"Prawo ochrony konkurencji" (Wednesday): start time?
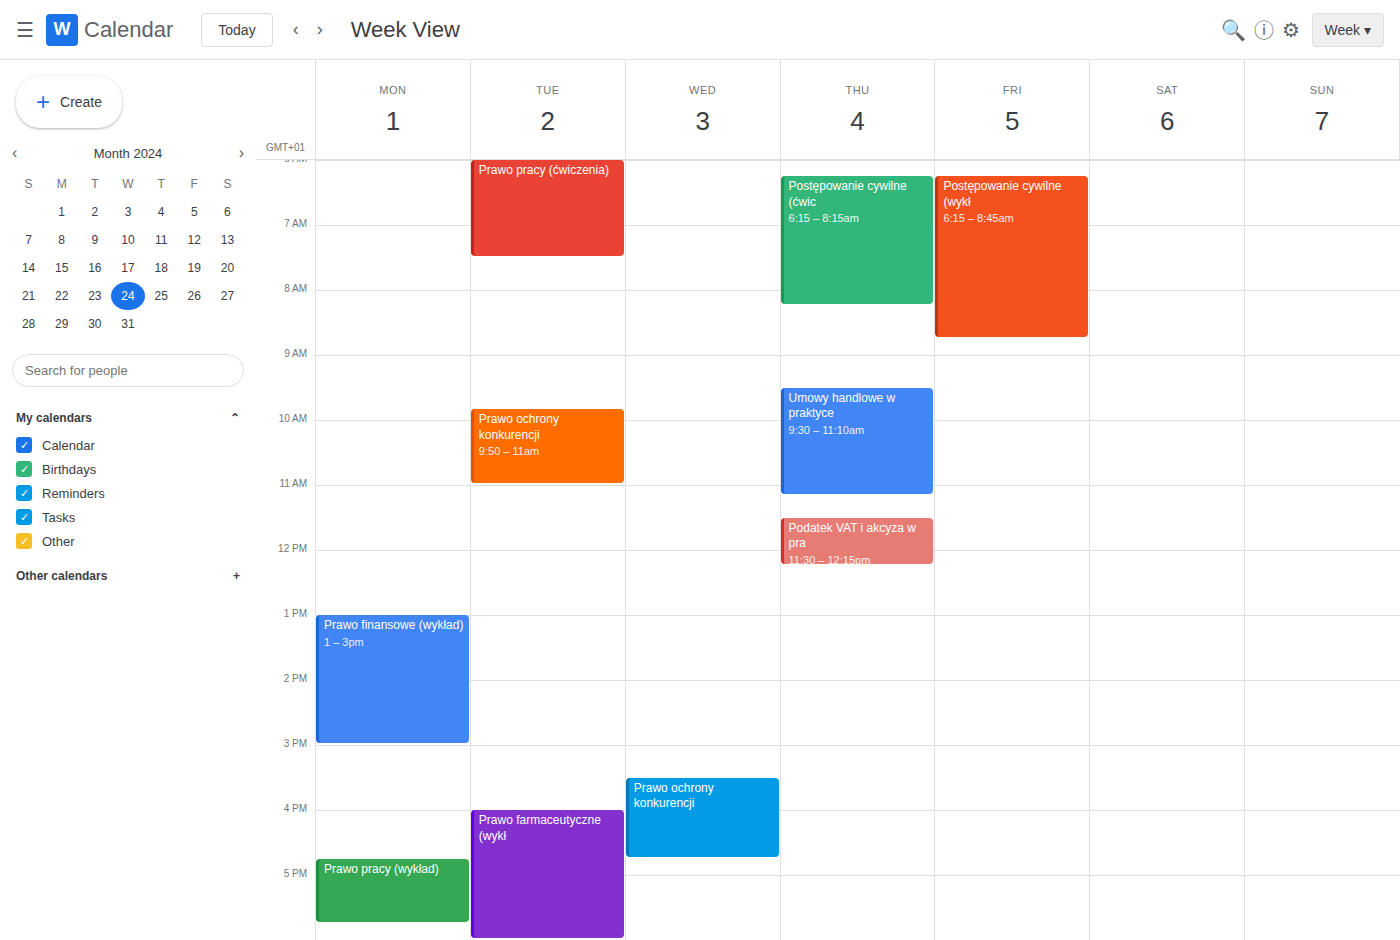
3:30 PM